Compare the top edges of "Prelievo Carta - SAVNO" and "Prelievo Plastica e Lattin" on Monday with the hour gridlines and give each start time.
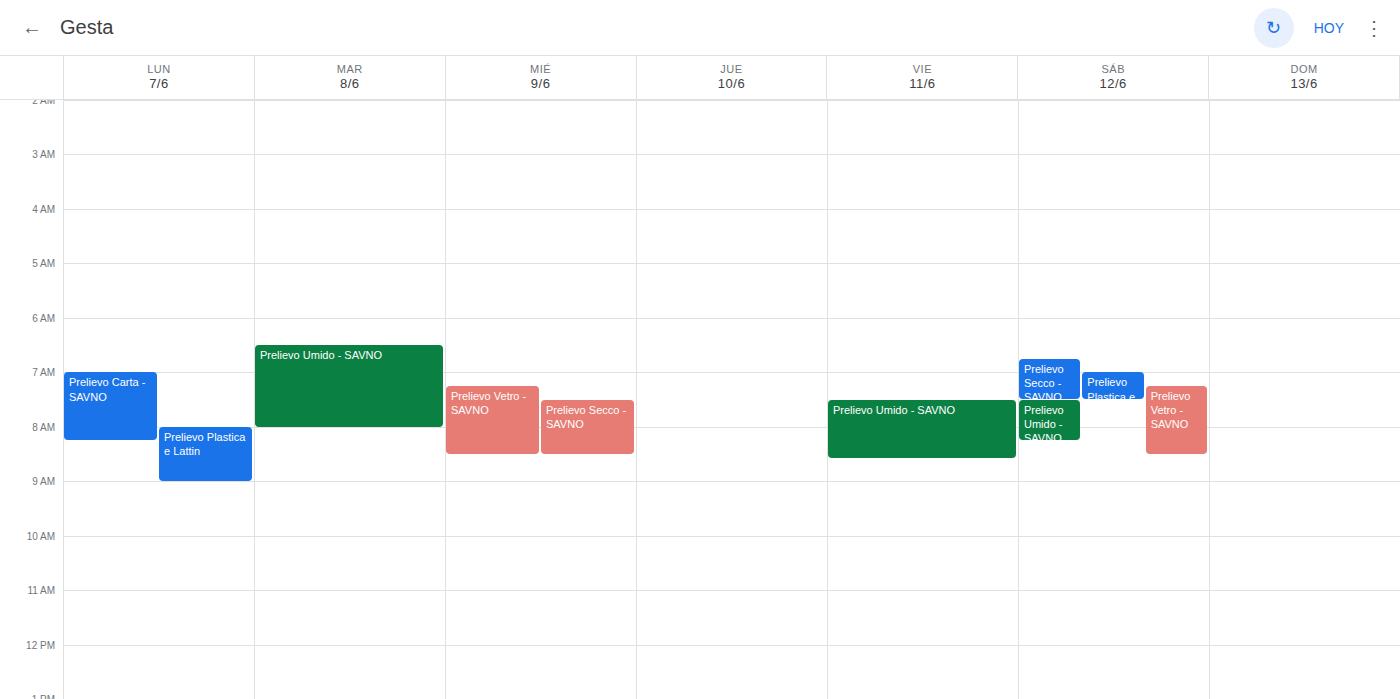
"Prelievo Carta - SAVNO": 7:00 AM, exactly on the 7 AM line. "Prelievo Plastica e Lattin": 8:00 AM, exactly on the 8 AM line.